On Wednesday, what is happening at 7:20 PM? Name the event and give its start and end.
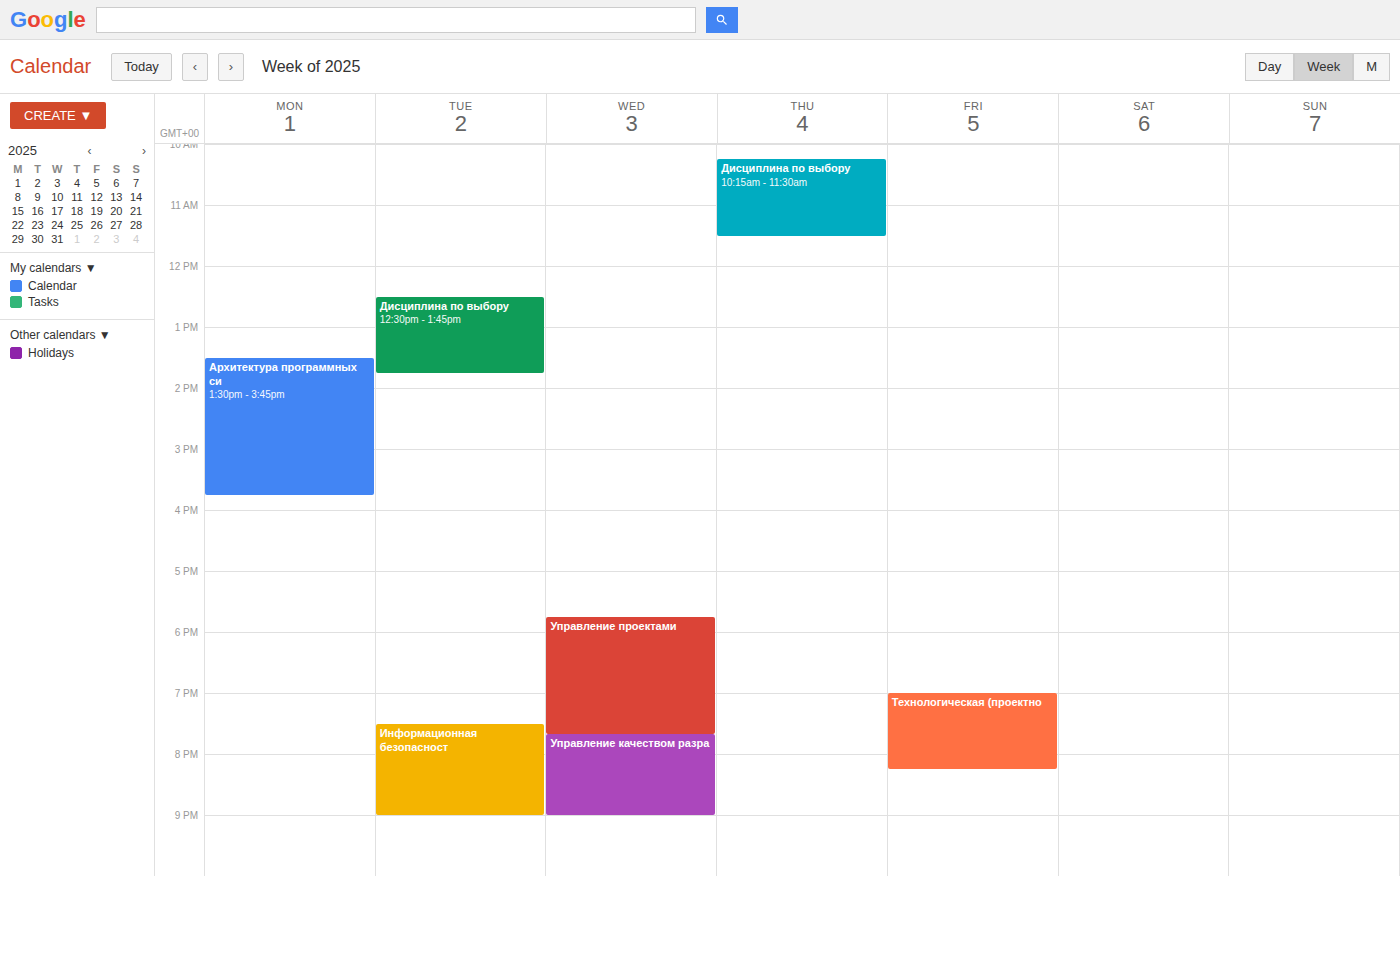
"Управление проектами", 5:45 PM to 7:40 PM